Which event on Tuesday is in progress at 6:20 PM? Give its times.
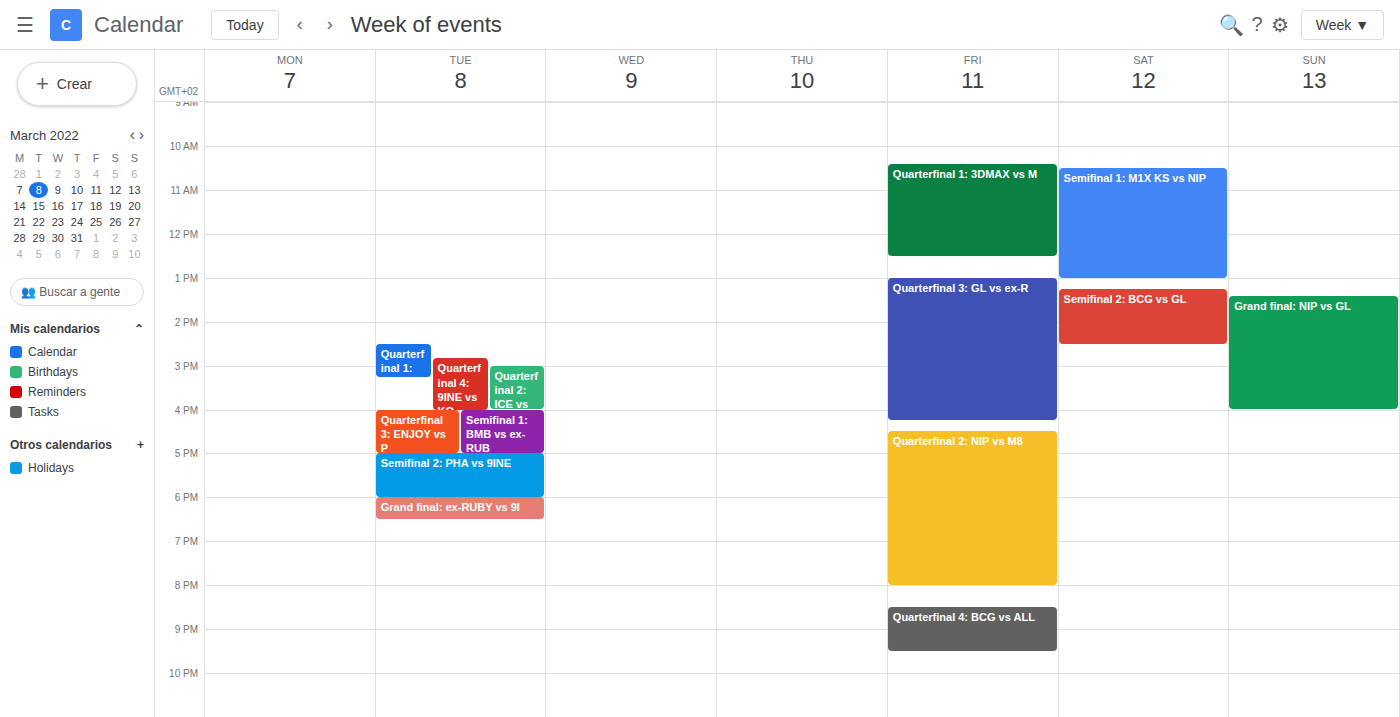
"Grand final: ex-RUBY vs 9I", 6:00 PM to 6:30 PM